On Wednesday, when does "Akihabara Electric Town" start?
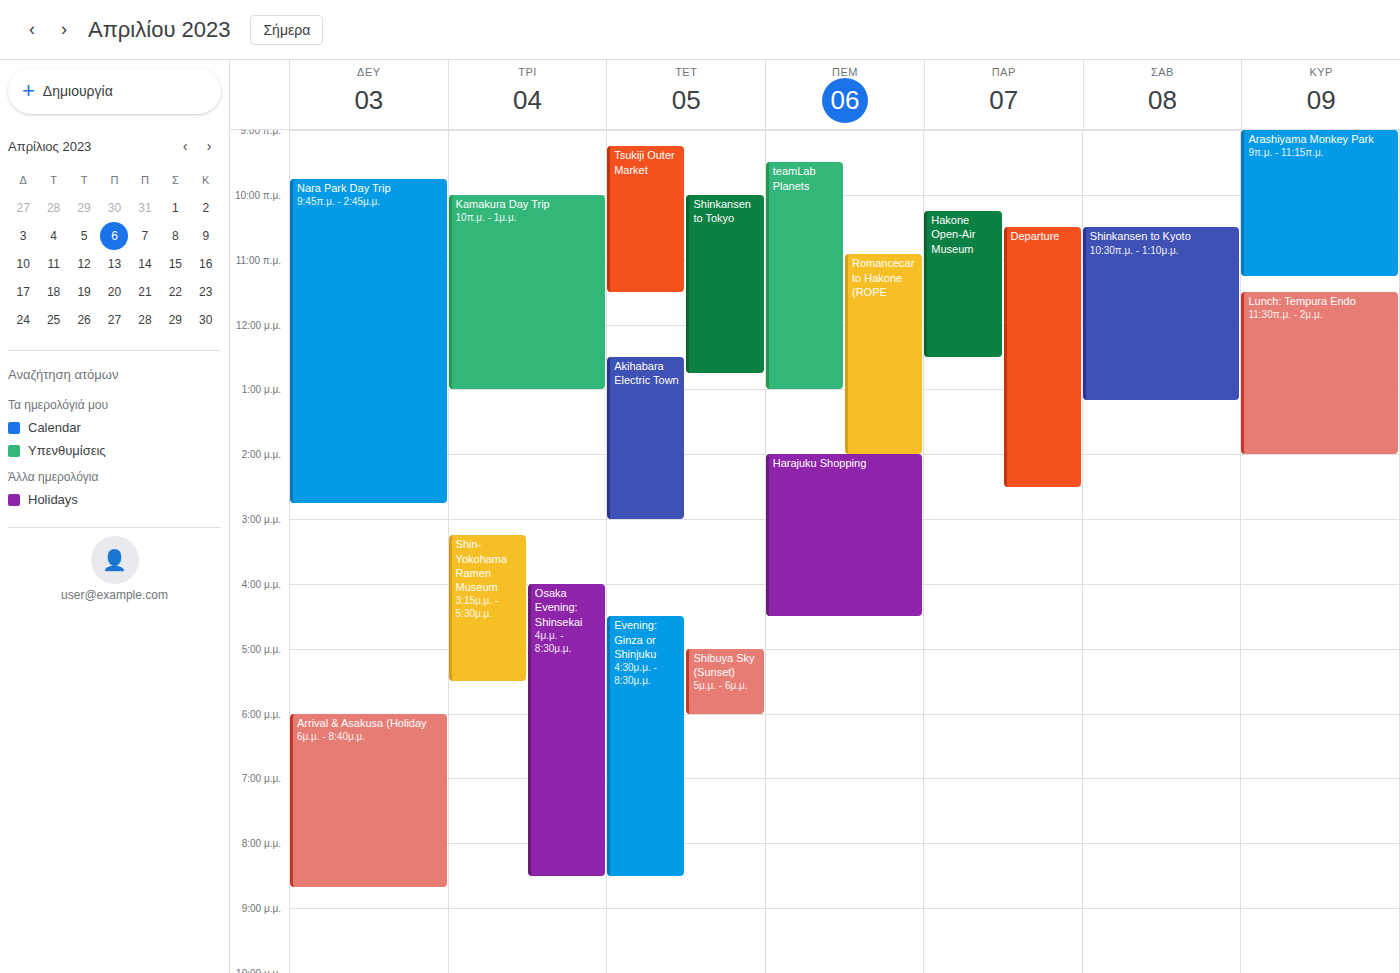
12:30 PM